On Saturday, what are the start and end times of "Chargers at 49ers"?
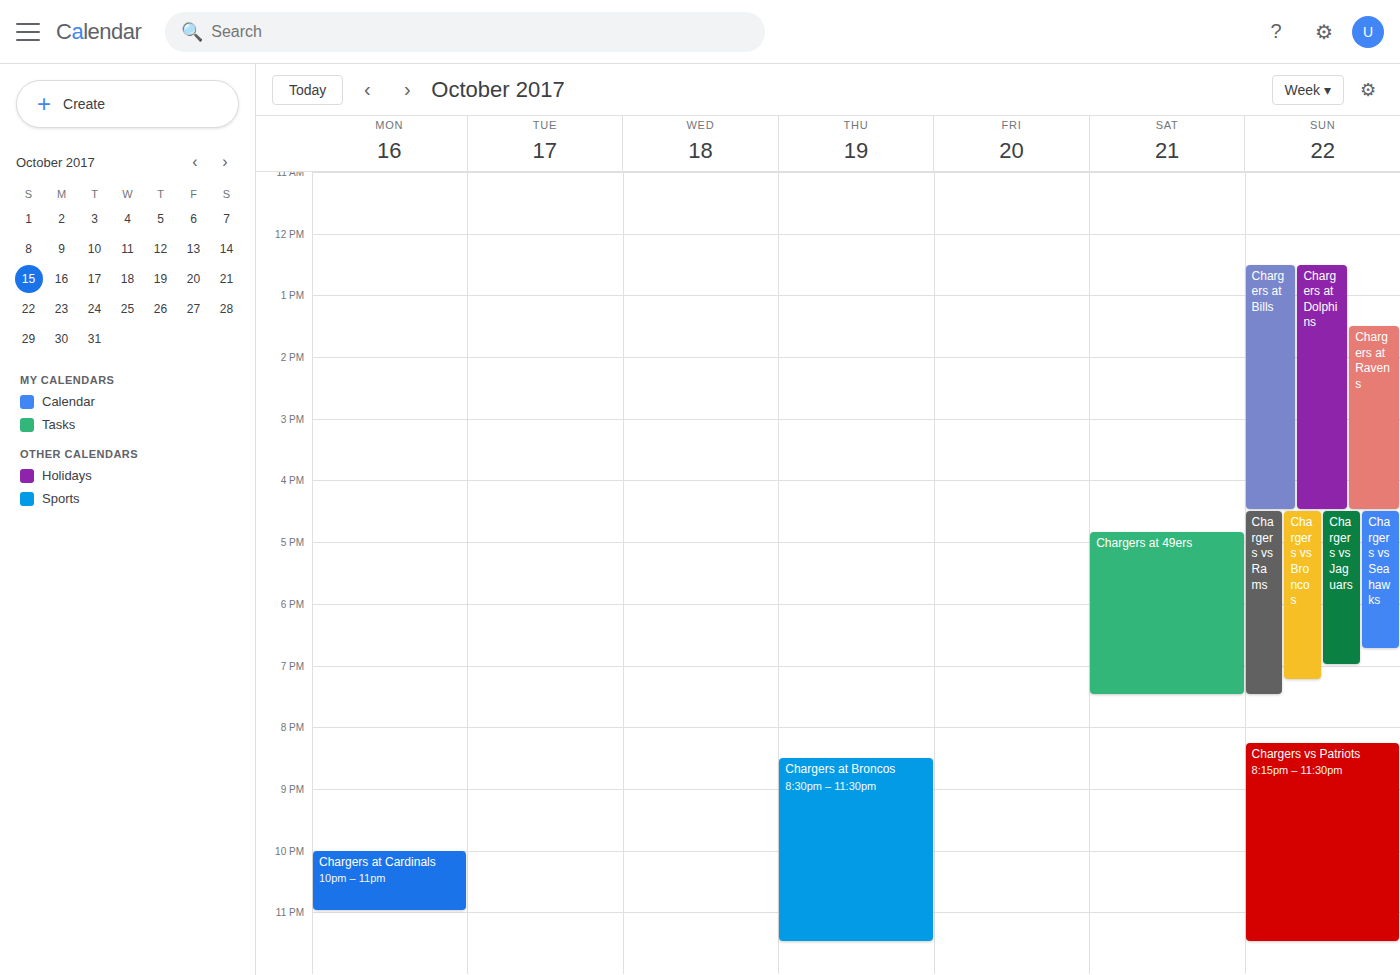
4:50 PM to 7:30 PM